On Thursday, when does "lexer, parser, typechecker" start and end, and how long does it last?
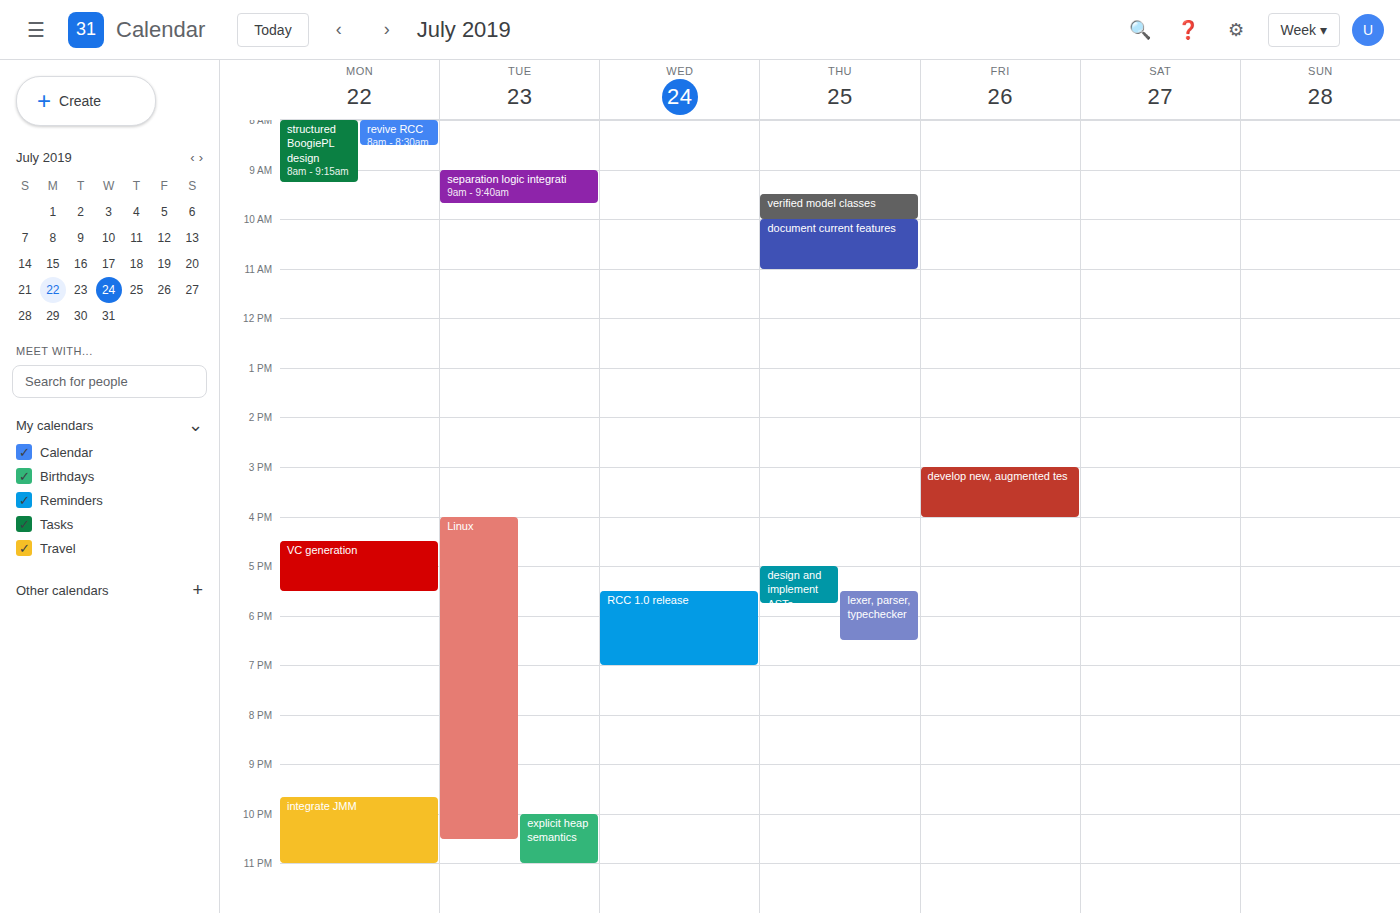
17:30 to 18:30, 1 hour